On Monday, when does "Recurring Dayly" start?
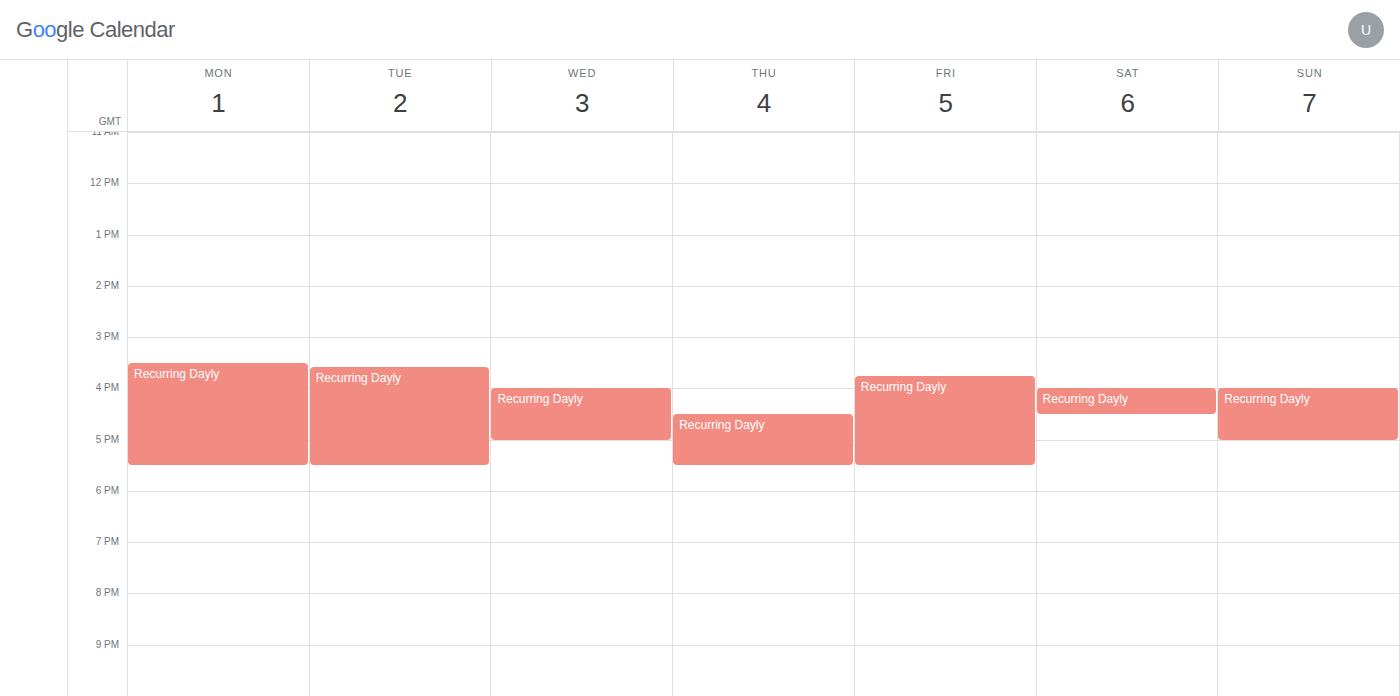
3:30 PM